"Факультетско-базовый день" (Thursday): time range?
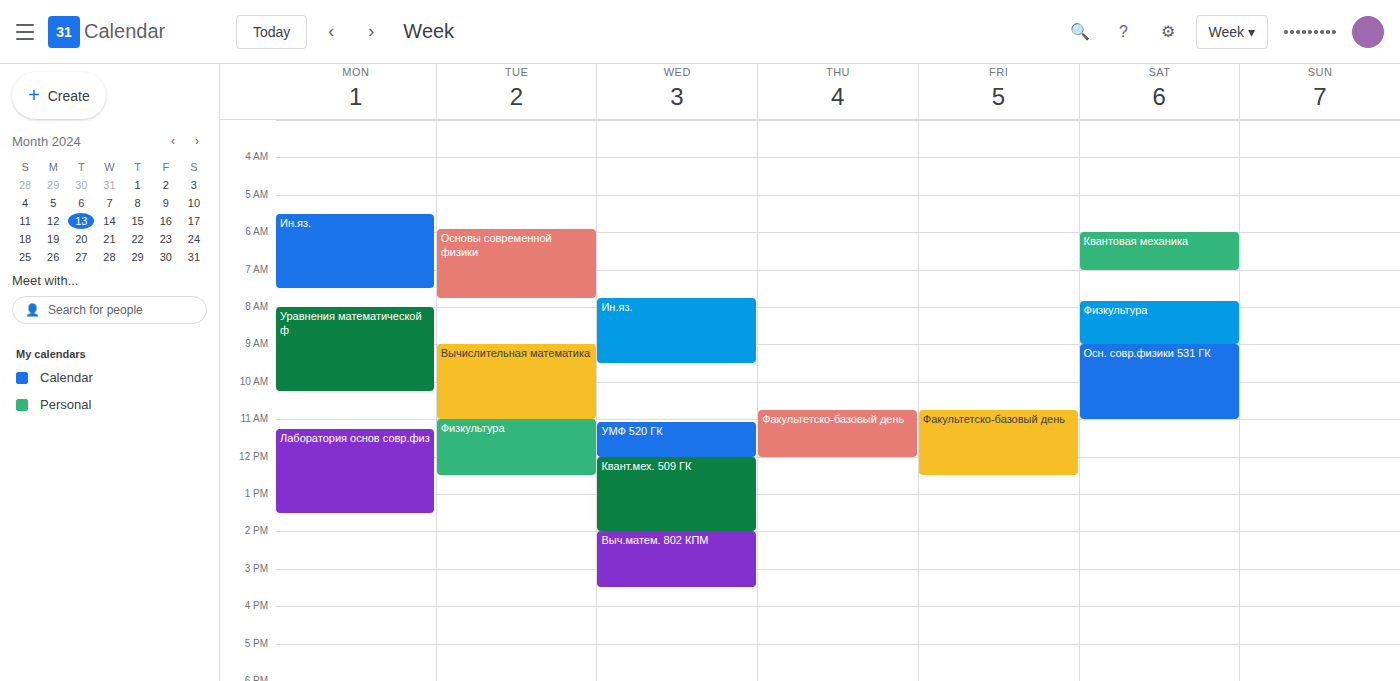
10:45 AM to 12:00 PM